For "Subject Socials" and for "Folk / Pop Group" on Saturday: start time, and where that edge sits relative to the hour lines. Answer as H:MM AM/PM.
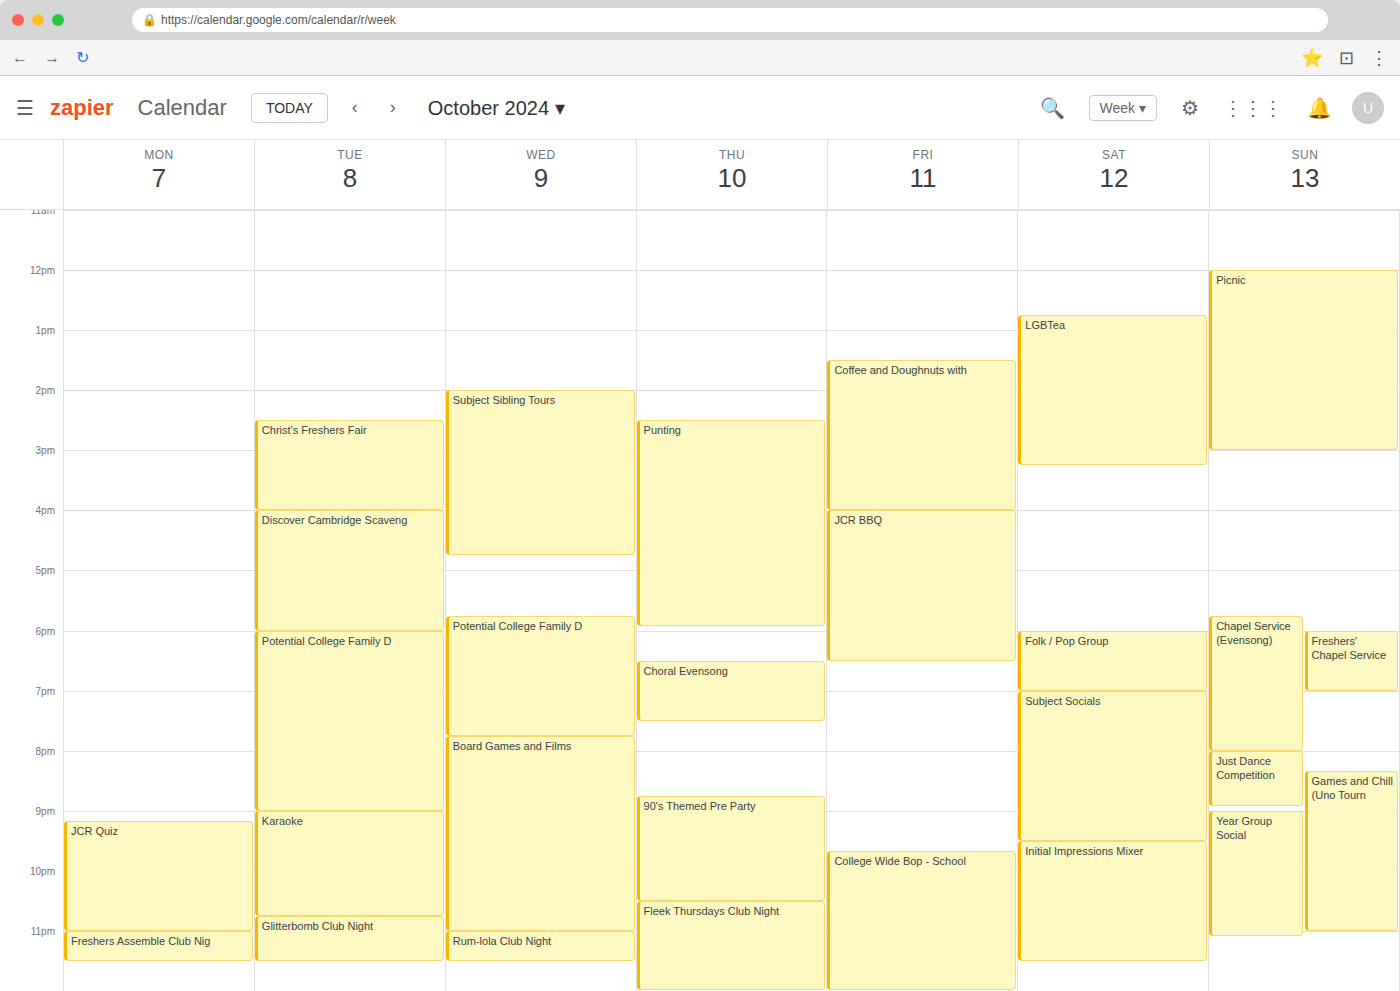
"Subject Socials": 7:00 PM, exactly on the 7 PM line. "Folk / Pop Group": 6:00 PM, exactly on the 6 PM line.